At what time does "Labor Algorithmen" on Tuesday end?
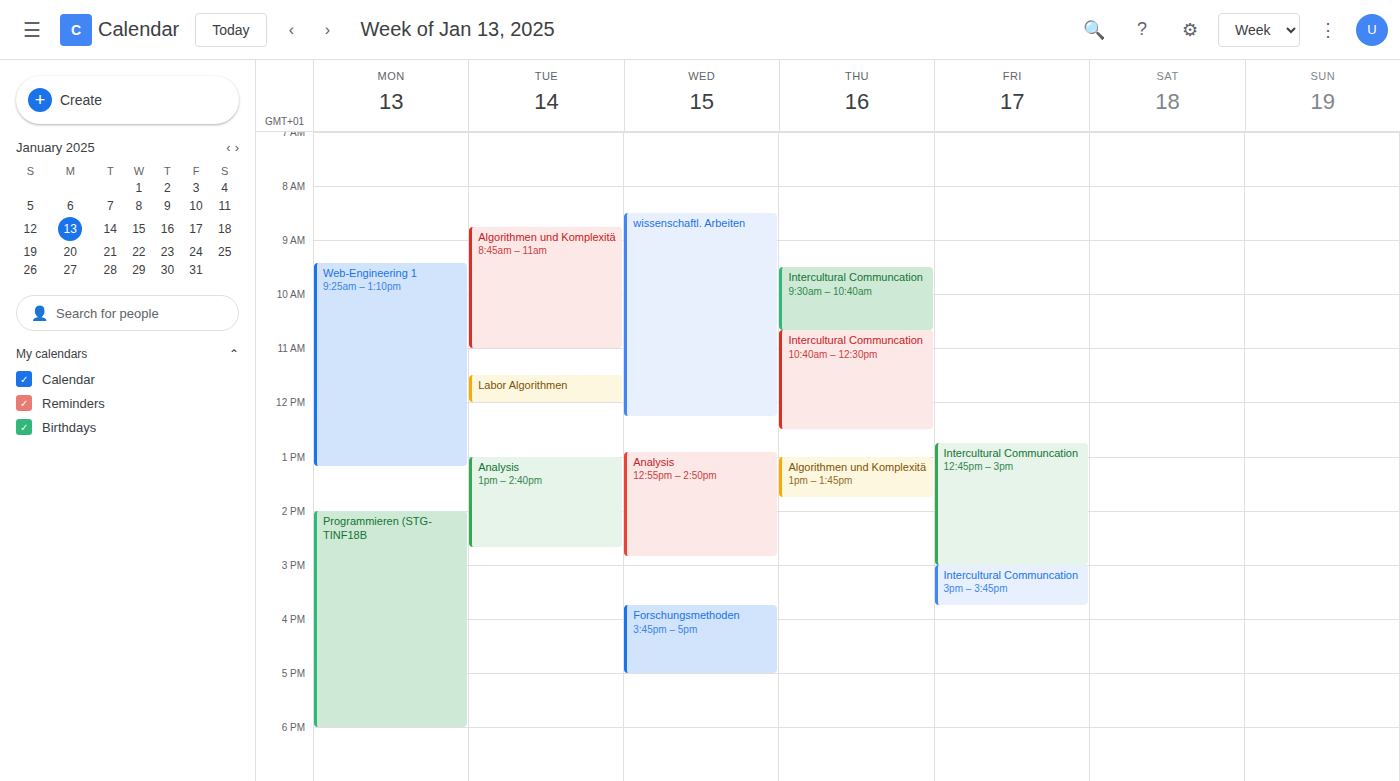
12:00 PM